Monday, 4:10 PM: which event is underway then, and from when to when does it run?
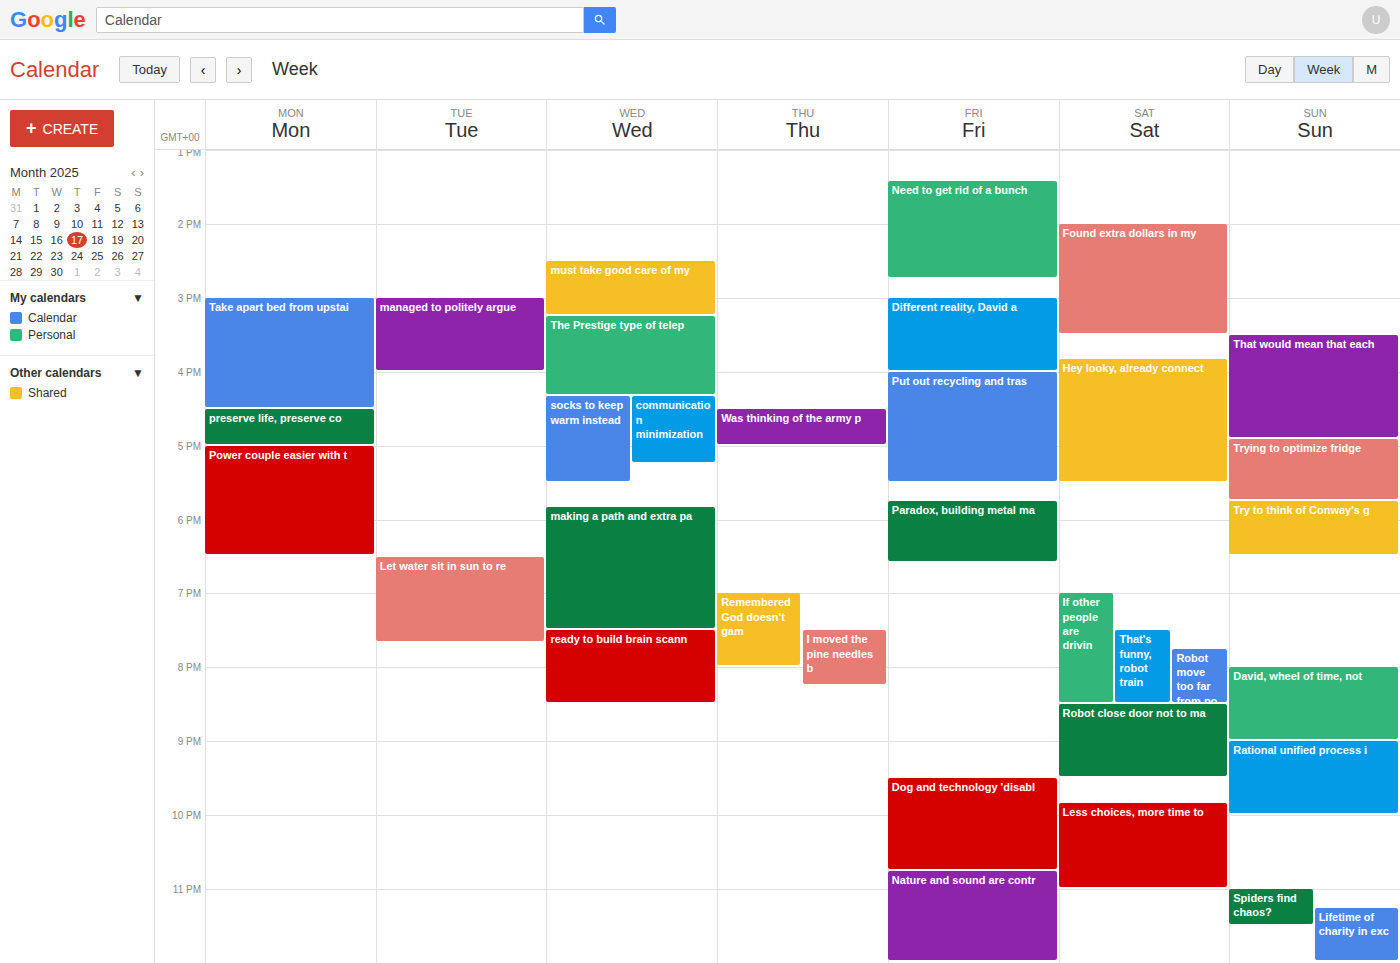
"Take apart bed from upstai", 3:00 PM to 4:30 PM